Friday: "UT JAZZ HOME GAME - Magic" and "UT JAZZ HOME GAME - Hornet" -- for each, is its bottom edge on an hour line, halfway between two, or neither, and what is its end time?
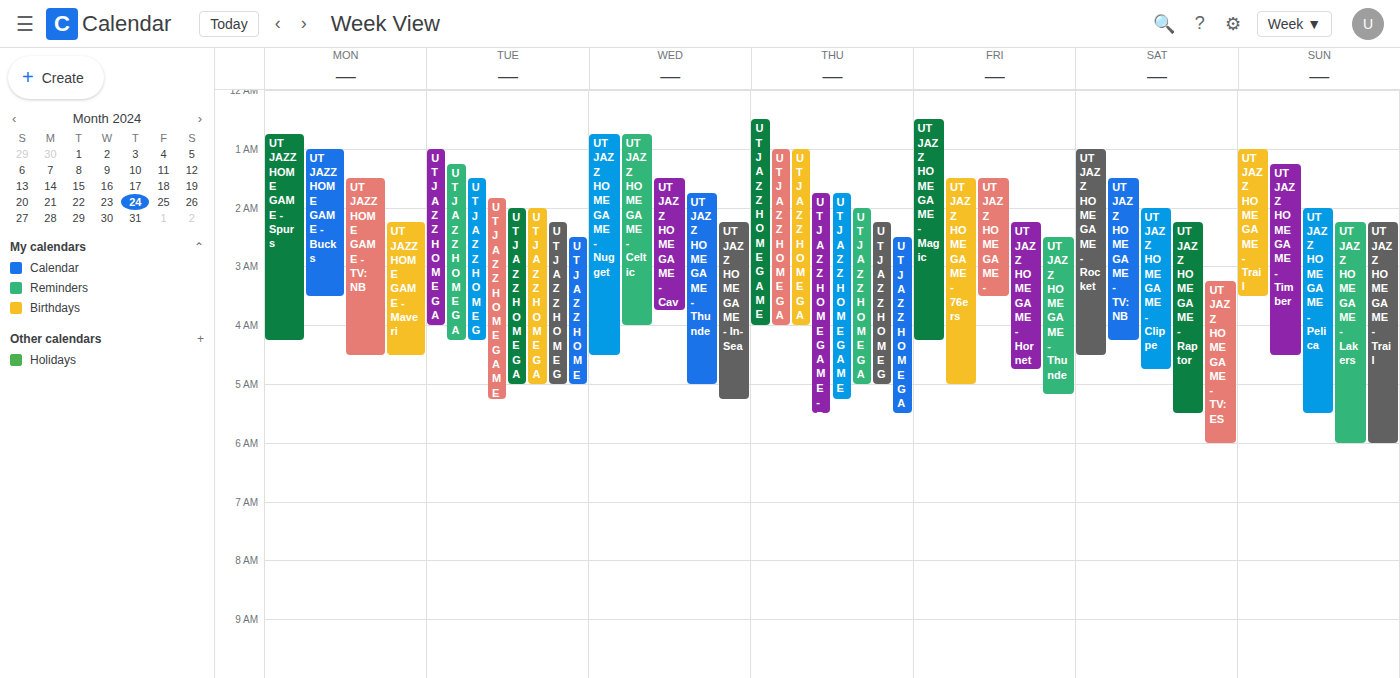
"UT JAZZ HOME GAME - Magic": 4:15 AM, neither: a quarter of the way from the 4 AM line to the 5 AM line. "UT JAZZ HOME GAME - Hornet": 4:45 AM, neither: three quarters of the way from the 4 AM line to the 5 AM line.